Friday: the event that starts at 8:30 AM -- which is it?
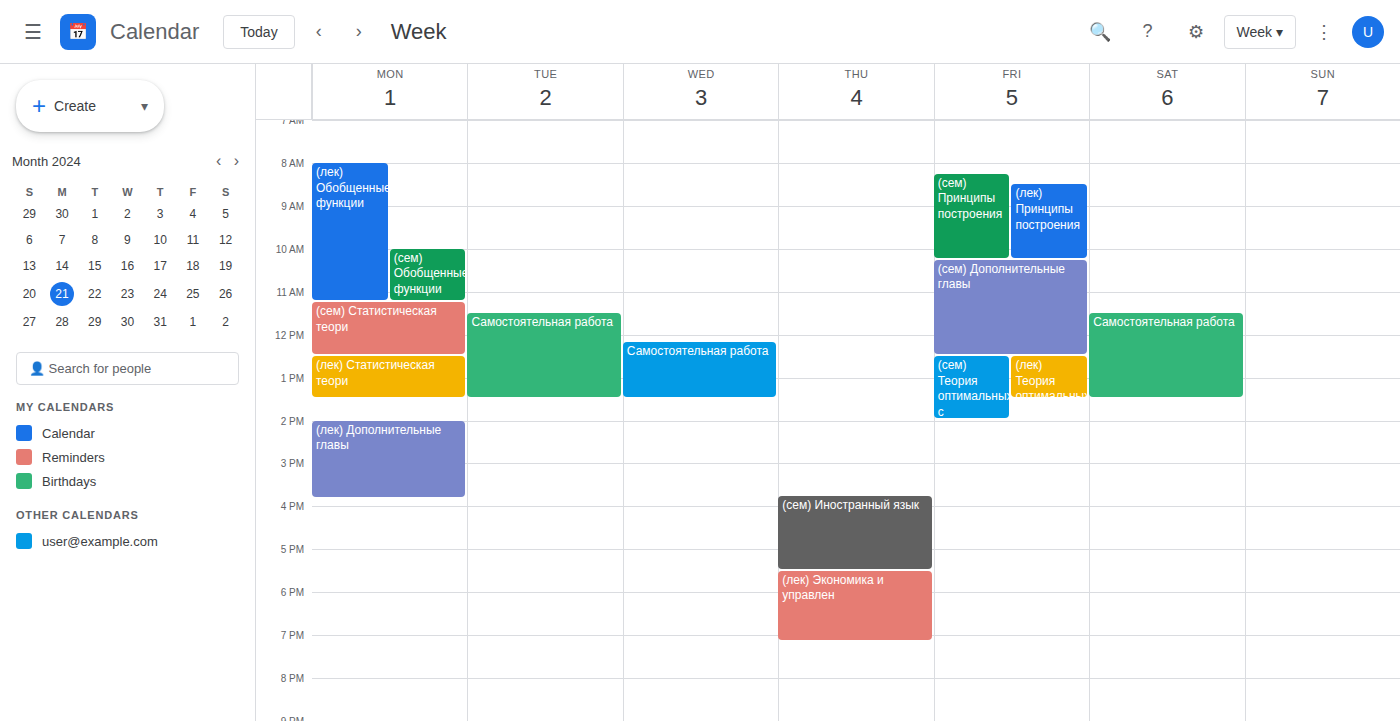
"(лек) Принципы построения"